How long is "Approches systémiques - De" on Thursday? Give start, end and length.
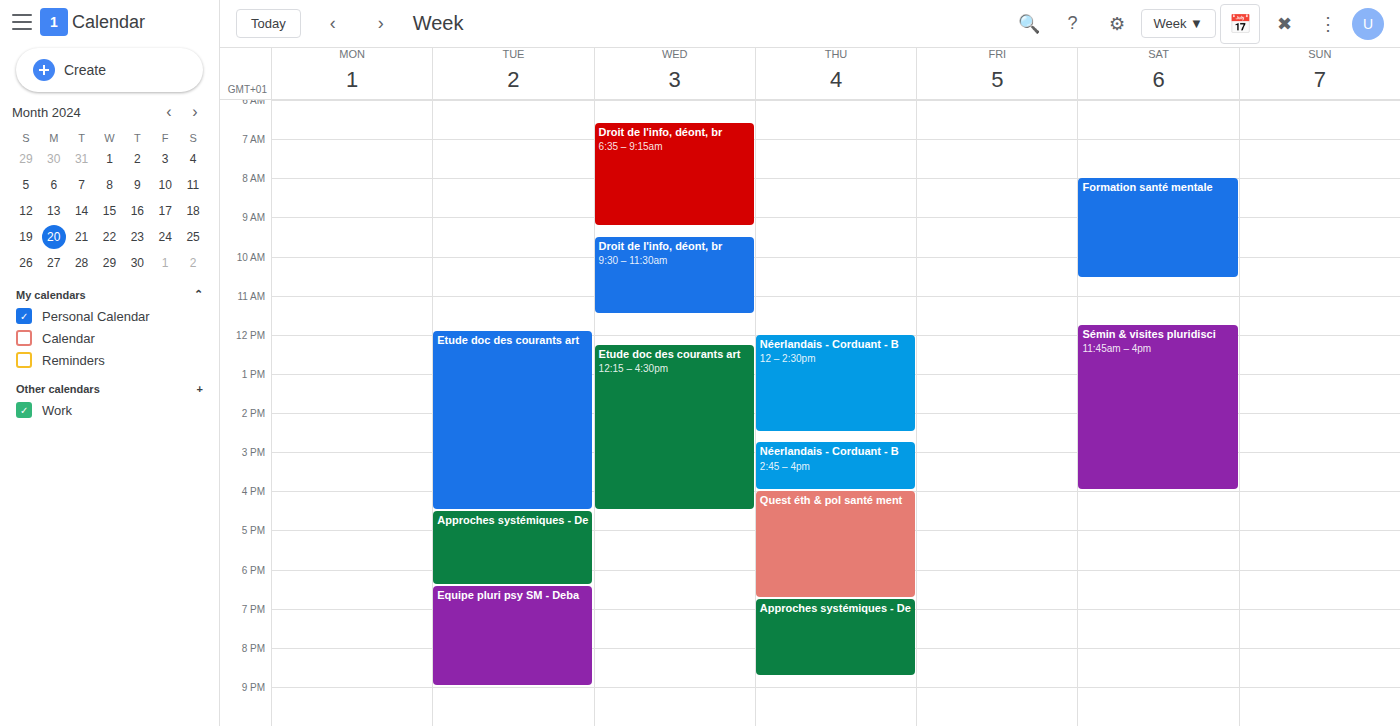
18:45 to 20:45, 2 hours